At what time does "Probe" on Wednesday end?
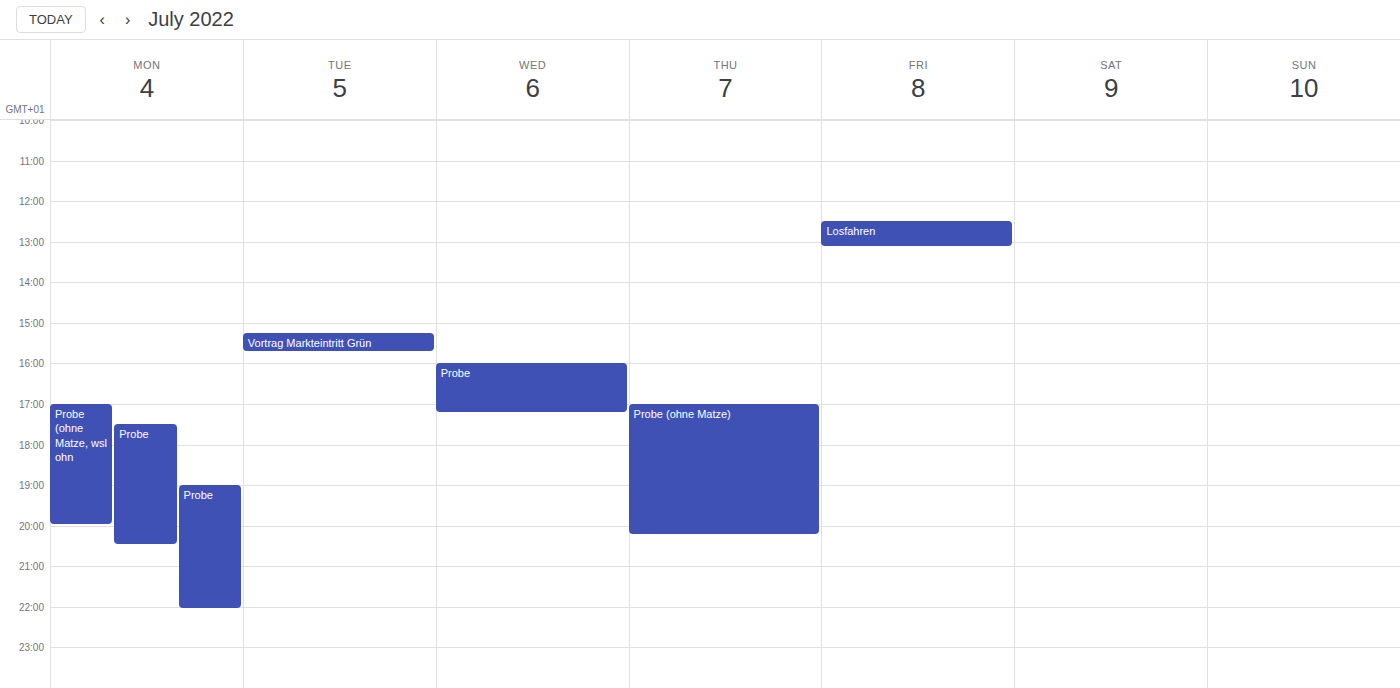
5:15 PM